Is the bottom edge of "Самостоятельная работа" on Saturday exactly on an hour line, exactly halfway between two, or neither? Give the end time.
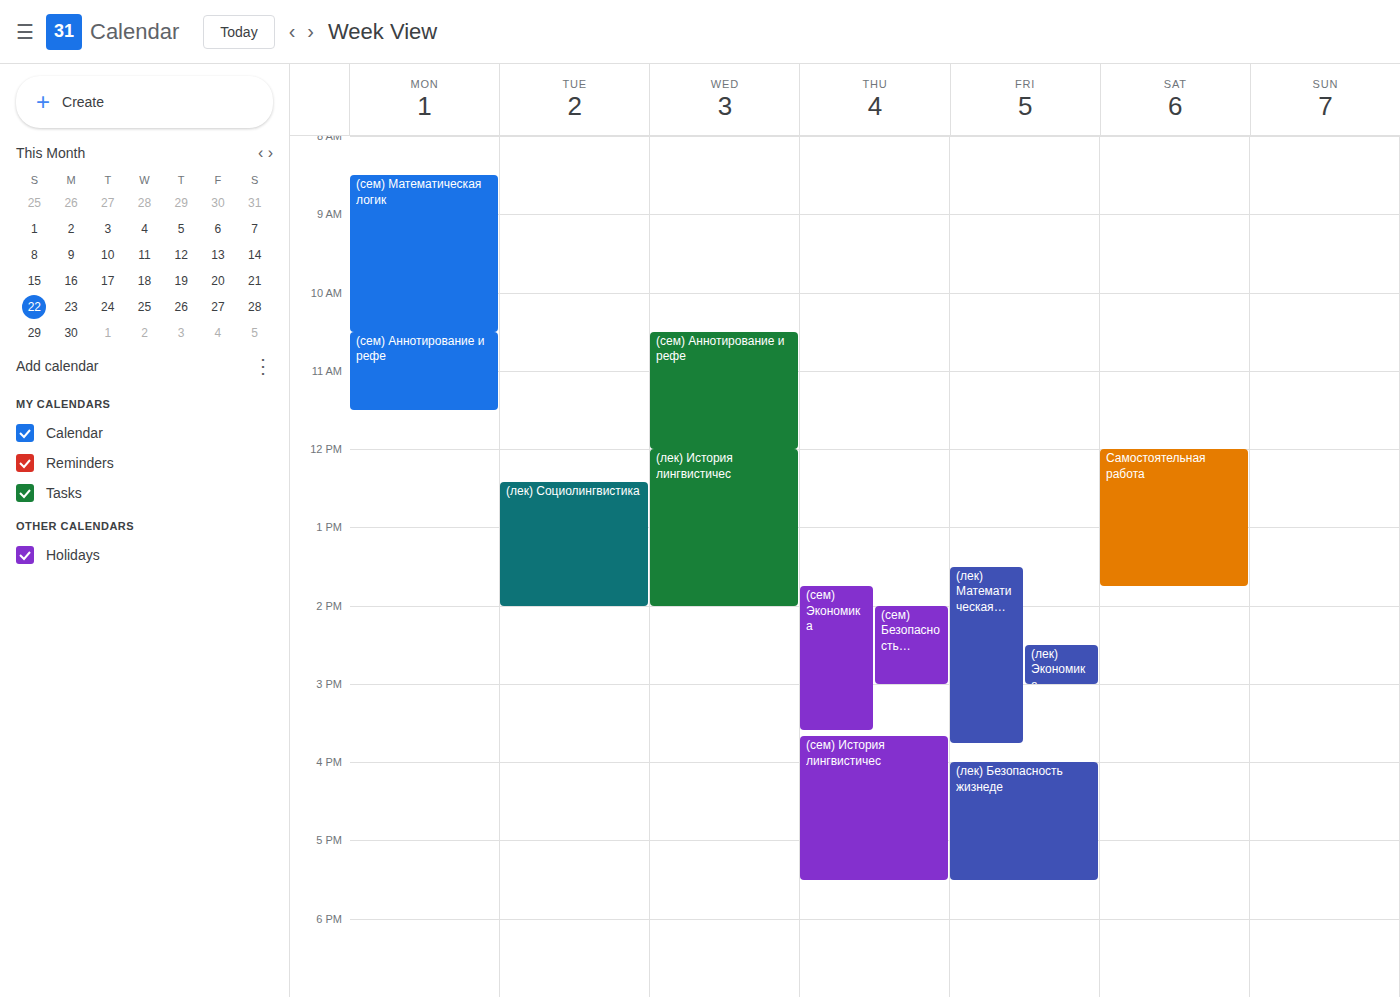
1:45 PM -- neither: three quarters of the way from the 1 PM line to the 2 PM line.